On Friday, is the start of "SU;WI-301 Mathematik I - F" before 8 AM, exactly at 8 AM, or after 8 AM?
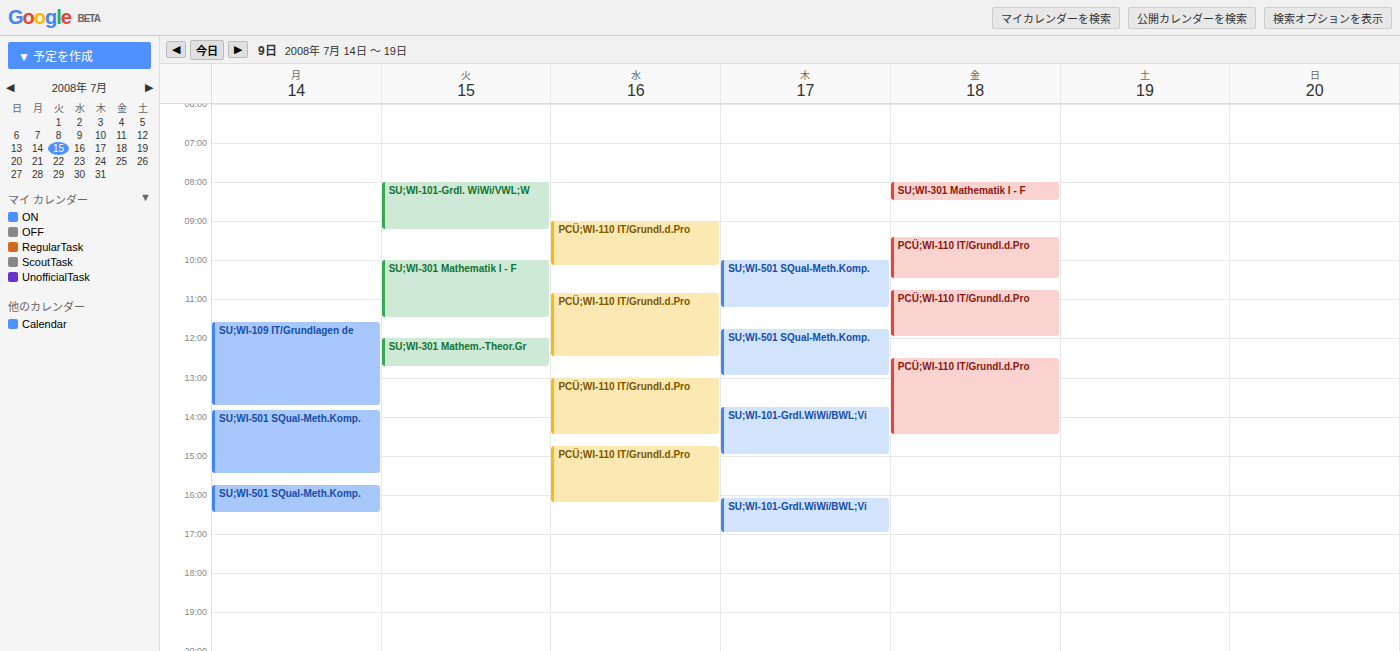
8:00 AM -- exactly at 8 AM, on the 8 AM line.